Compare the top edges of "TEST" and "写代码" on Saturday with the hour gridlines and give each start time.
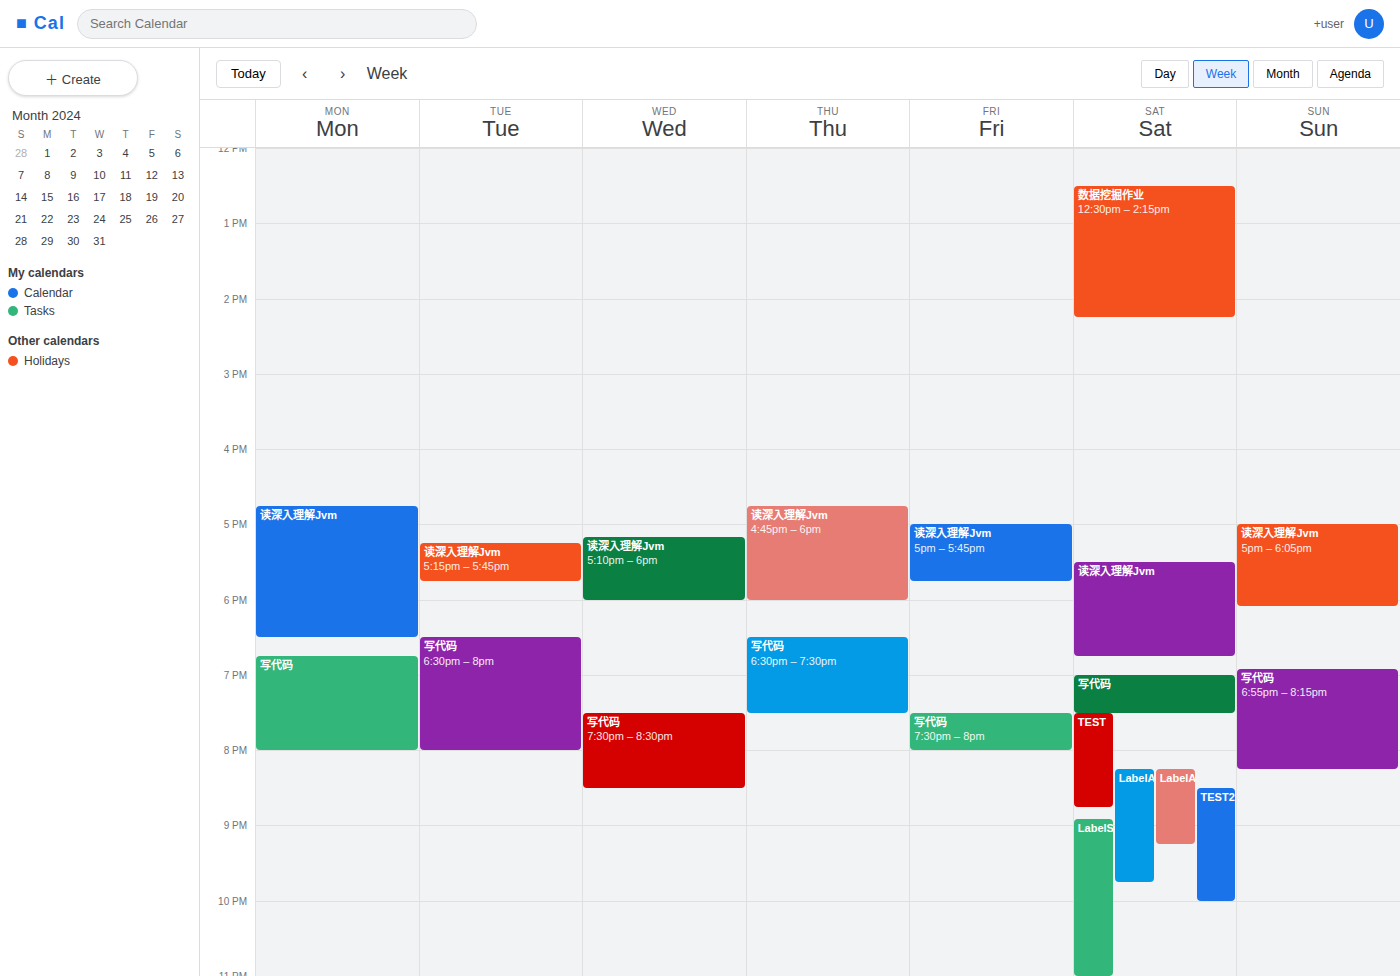
"TEST": 19:30, halfway between the 19:00 and 20:00 lines. "写代码": 19:00, exactly on the 19:00 line.